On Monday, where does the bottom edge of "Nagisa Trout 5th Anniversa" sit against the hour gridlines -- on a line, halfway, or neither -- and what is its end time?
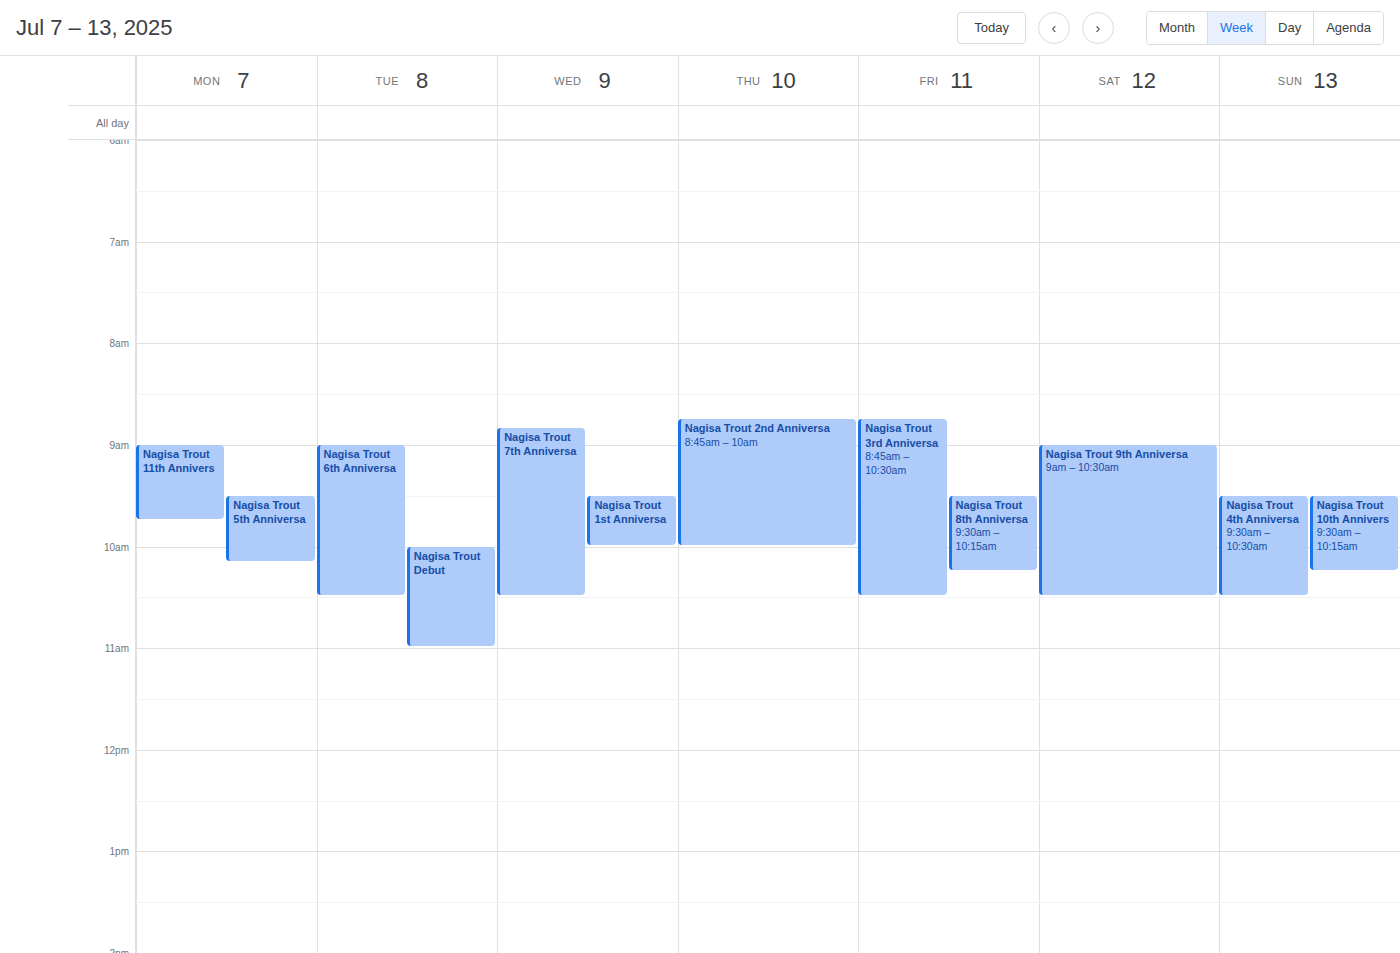
10:10 AM -- neither: 10 minutes below the 10 AM line and 50 minutes above the 11 AM line.